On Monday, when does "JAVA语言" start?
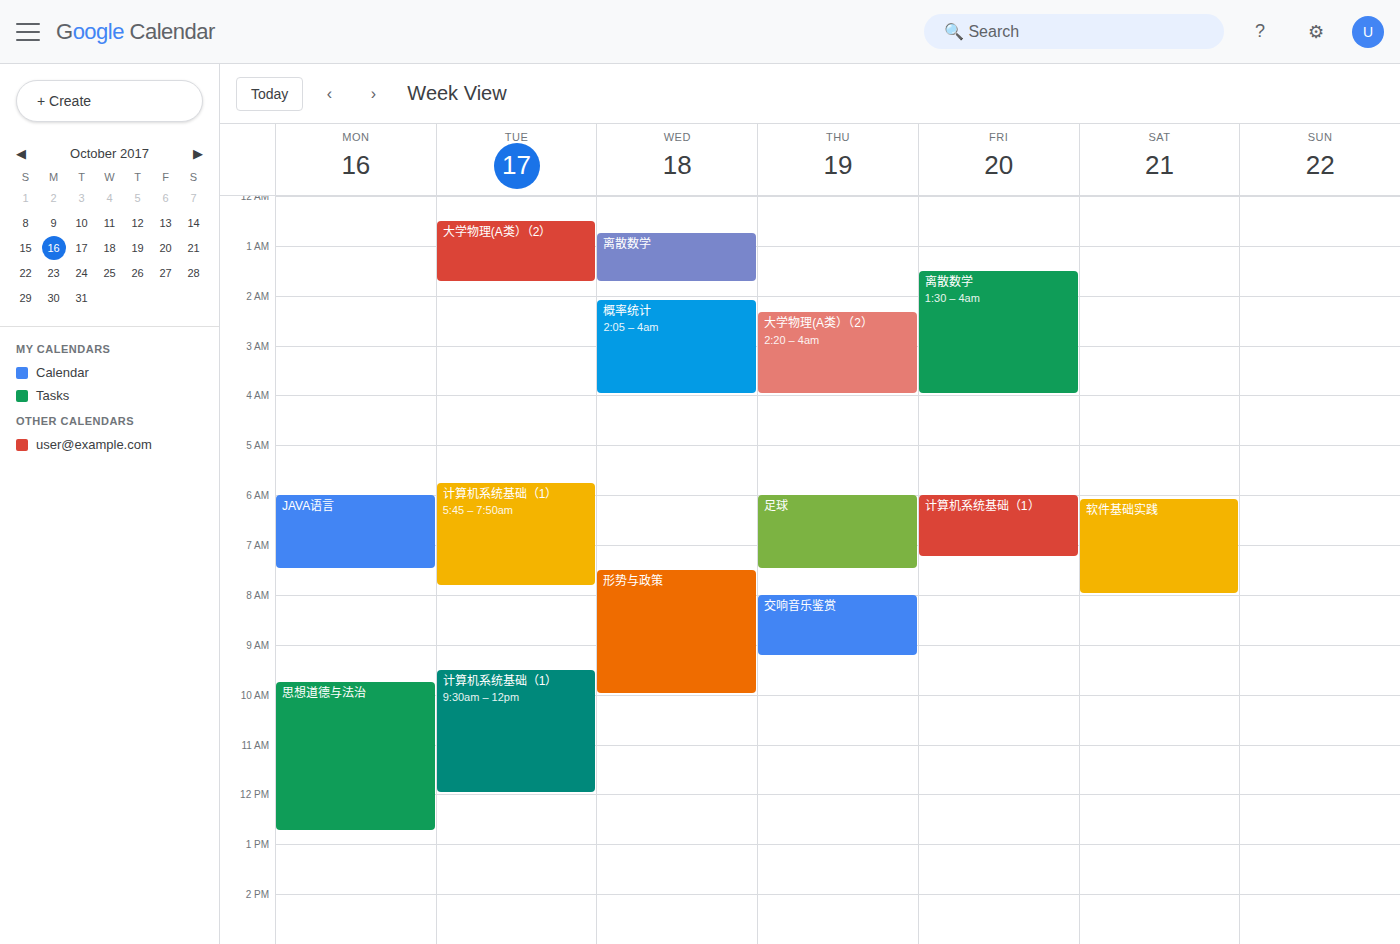
6:00 AM